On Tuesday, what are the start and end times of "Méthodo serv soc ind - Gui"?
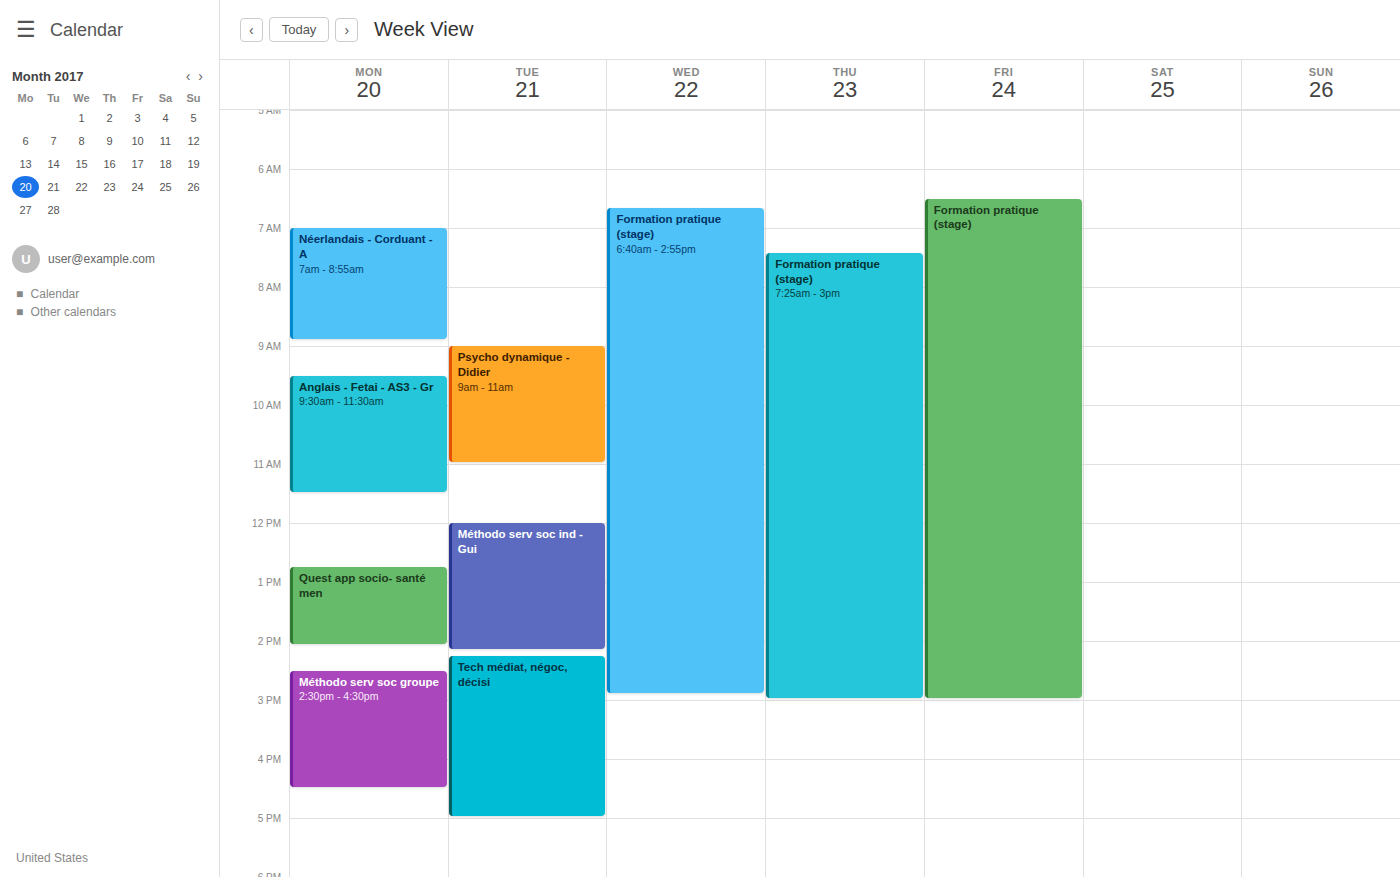
12:00 PM to 2:10 PM